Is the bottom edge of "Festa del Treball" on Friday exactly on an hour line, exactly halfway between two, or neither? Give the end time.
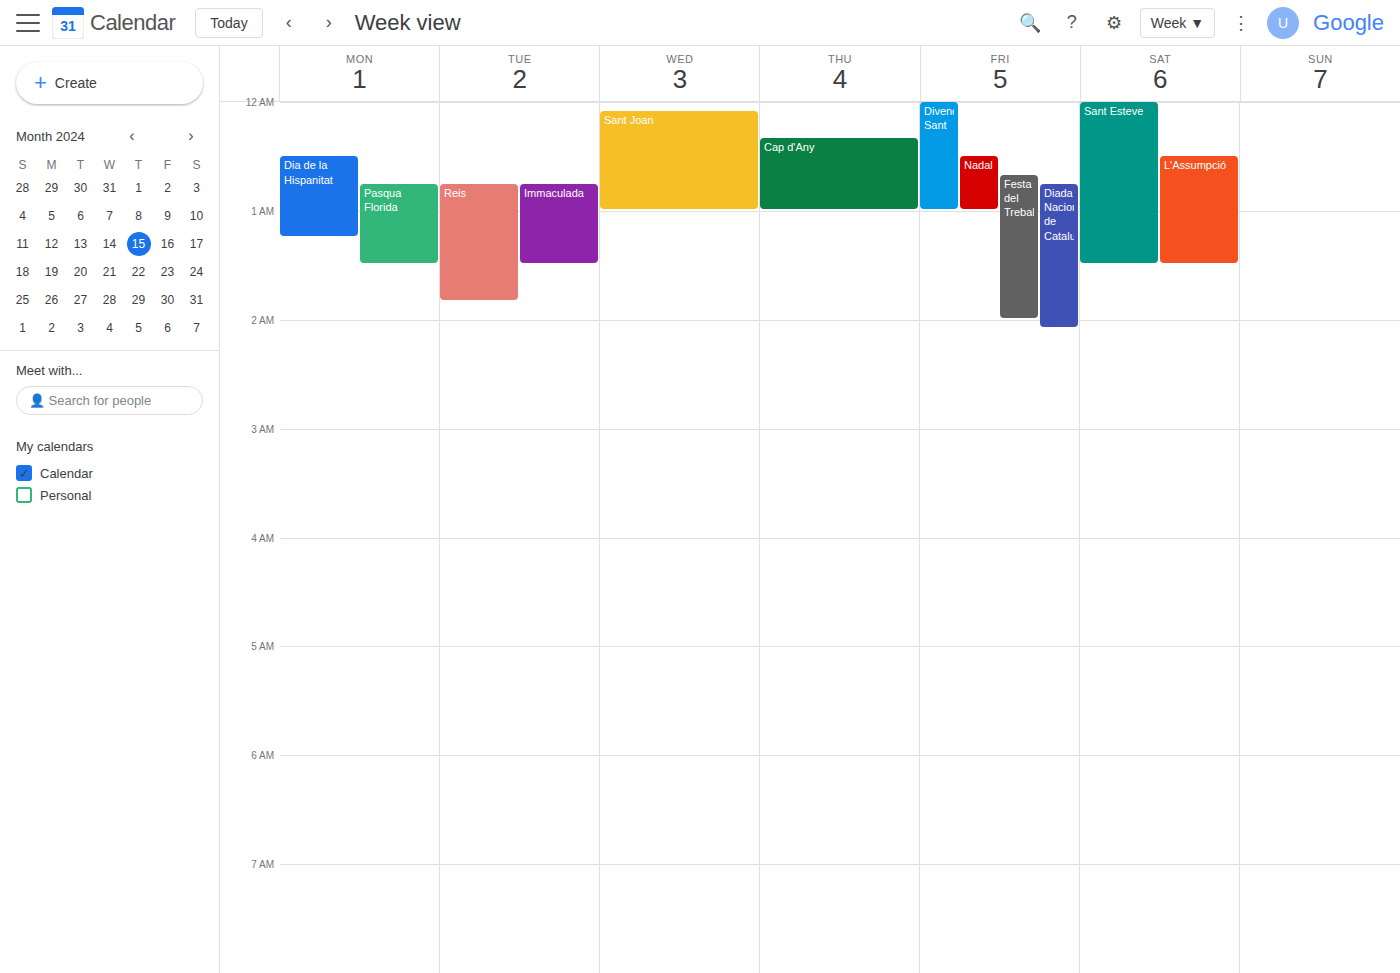
2:00 AM -- exactly on the 2 AM line.